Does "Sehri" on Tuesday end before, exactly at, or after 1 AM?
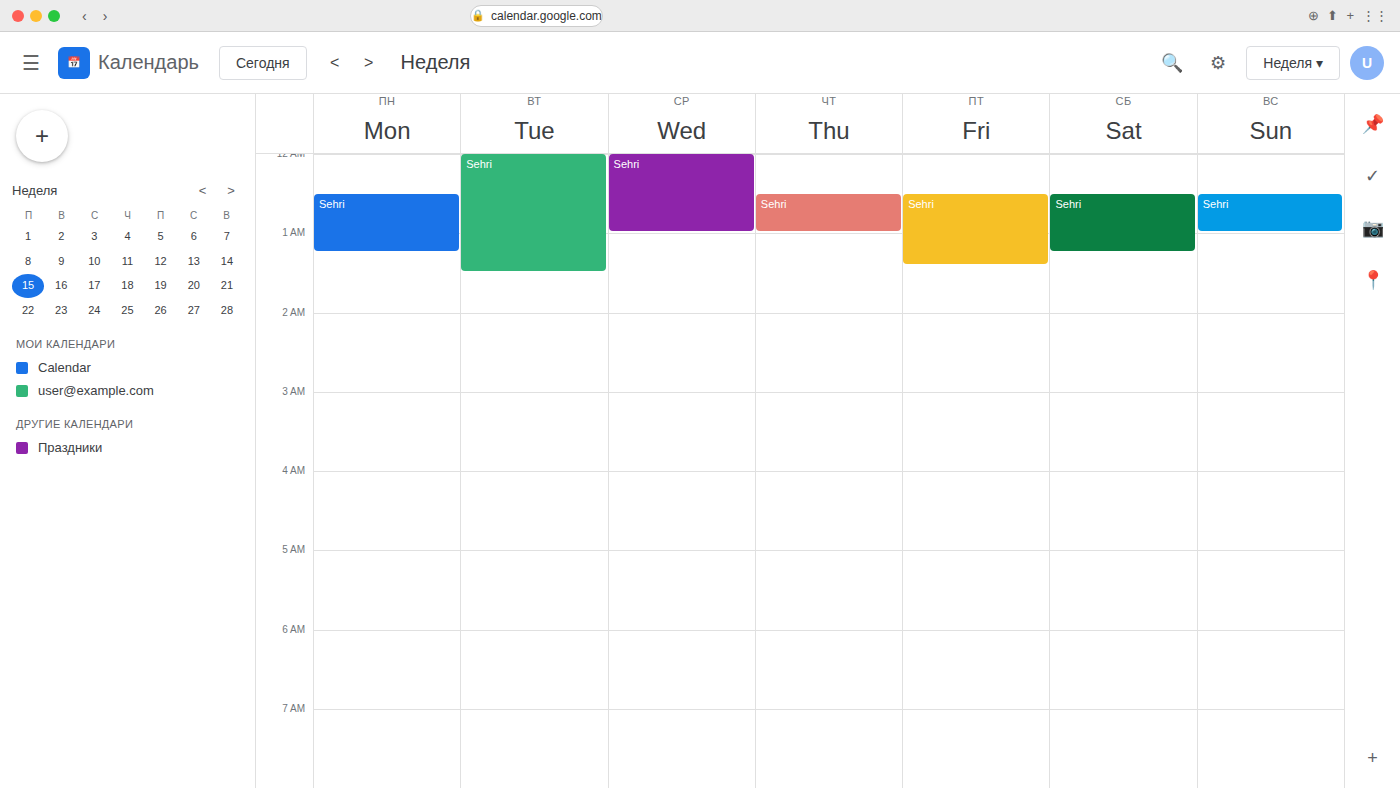
1:30 AM -- after 1 AM, 30 minutes below the 1 AM line.